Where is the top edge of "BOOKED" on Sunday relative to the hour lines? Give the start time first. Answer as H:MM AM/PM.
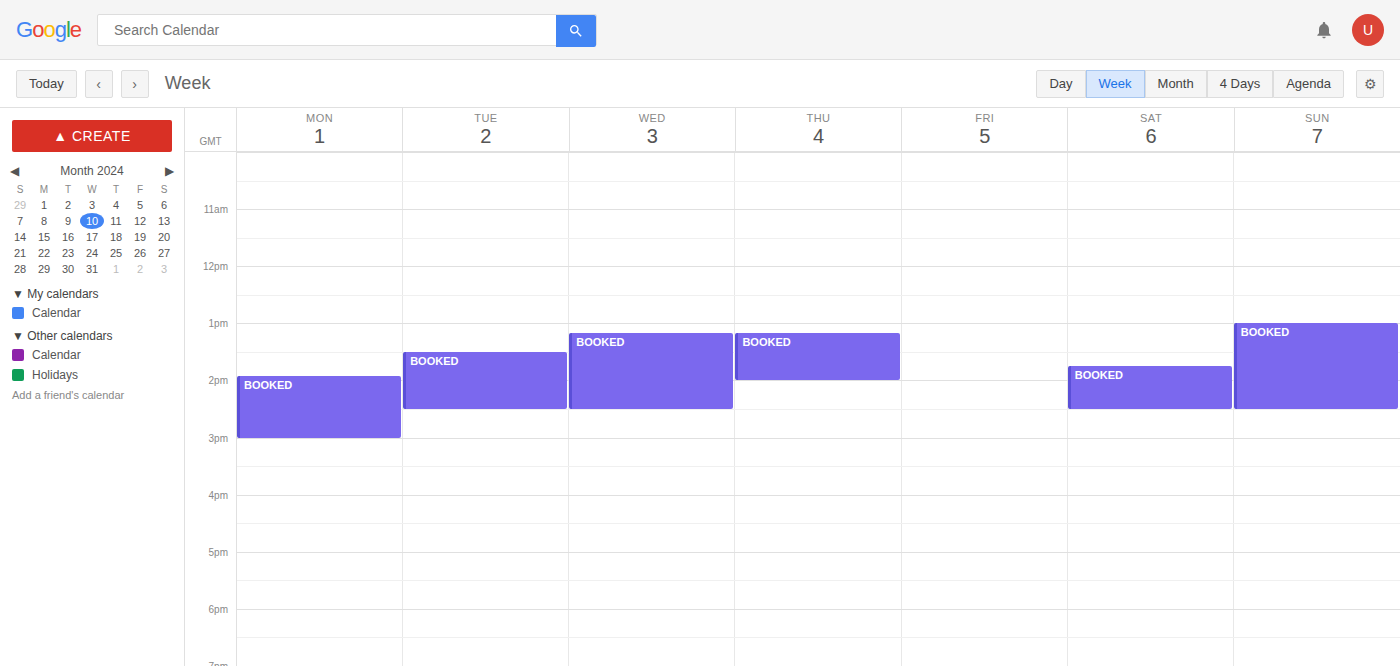
1:00 PM -- exactly on the 1 PM line.